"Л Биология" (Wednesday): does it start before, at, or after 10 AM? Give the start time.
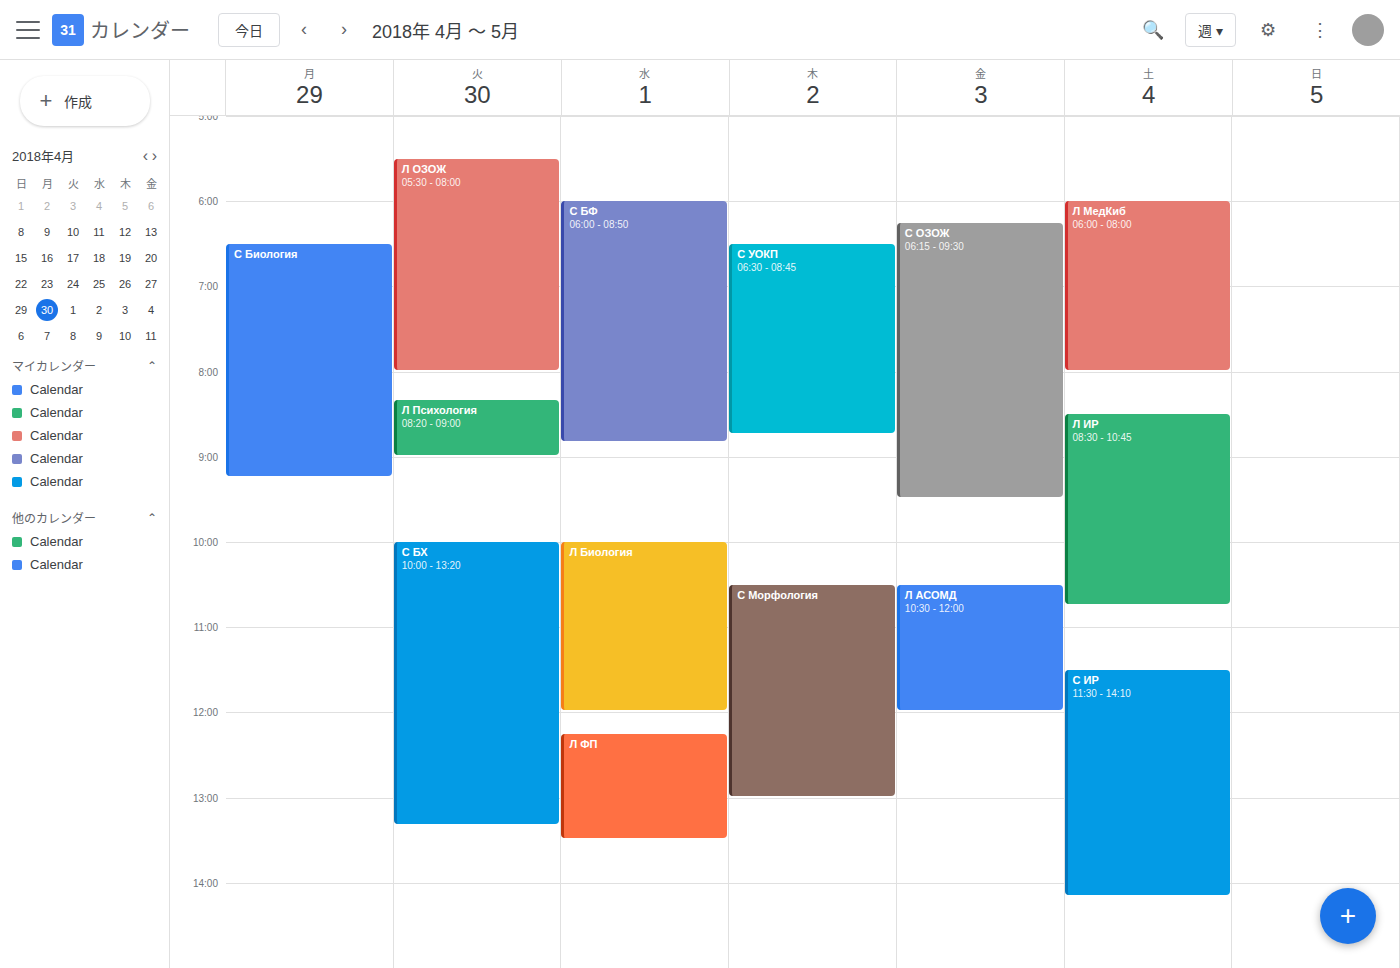
10:00 AM -- exactly at 10 AM, on the 10 AM line.